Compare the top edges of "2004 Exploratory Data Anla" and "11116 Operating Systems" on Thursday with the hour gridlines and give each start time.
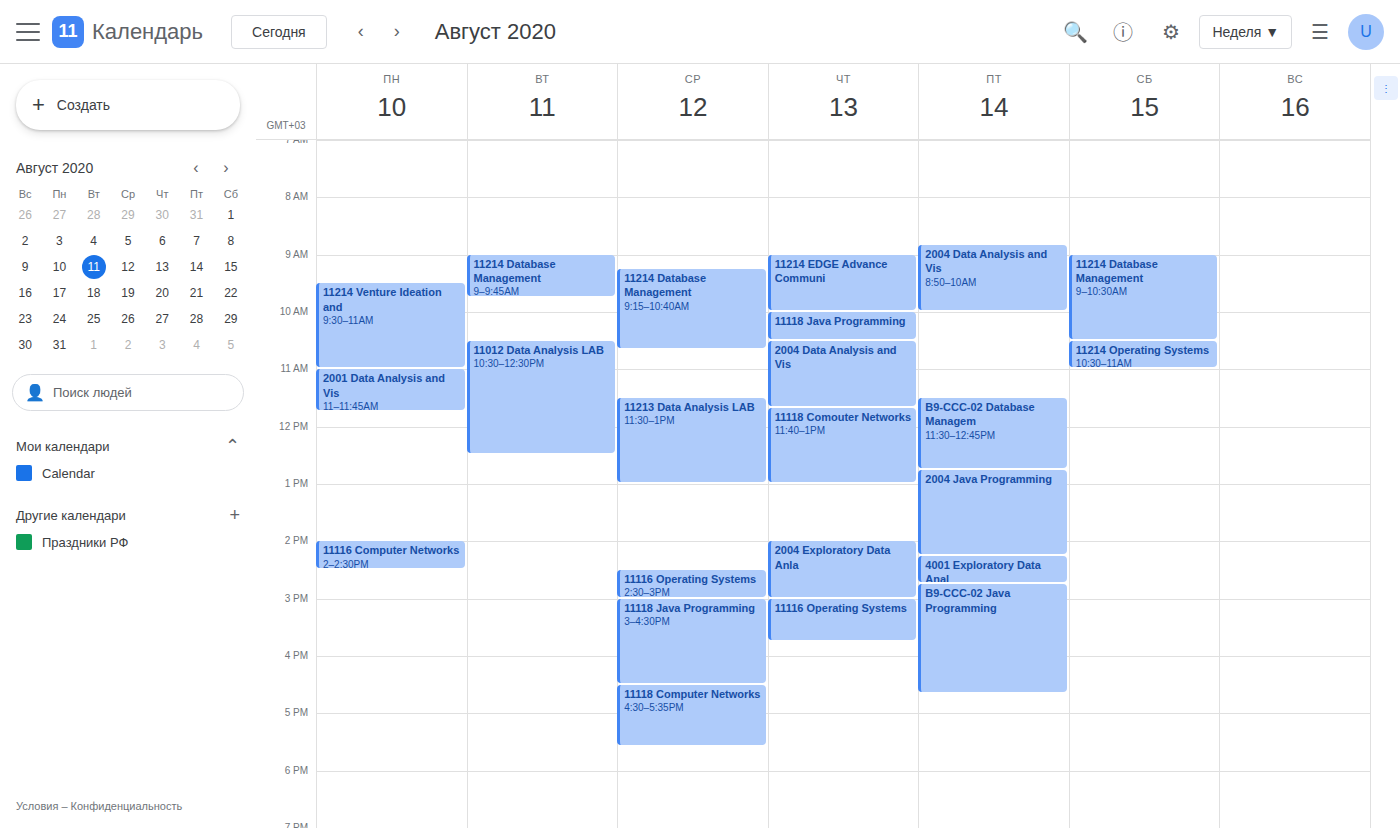
"2004 Exploratory Data Anla": 14:00, exactly on the 14:00 line. "11116 Operating Systems": 15:00, exactly on the 15:00 line.